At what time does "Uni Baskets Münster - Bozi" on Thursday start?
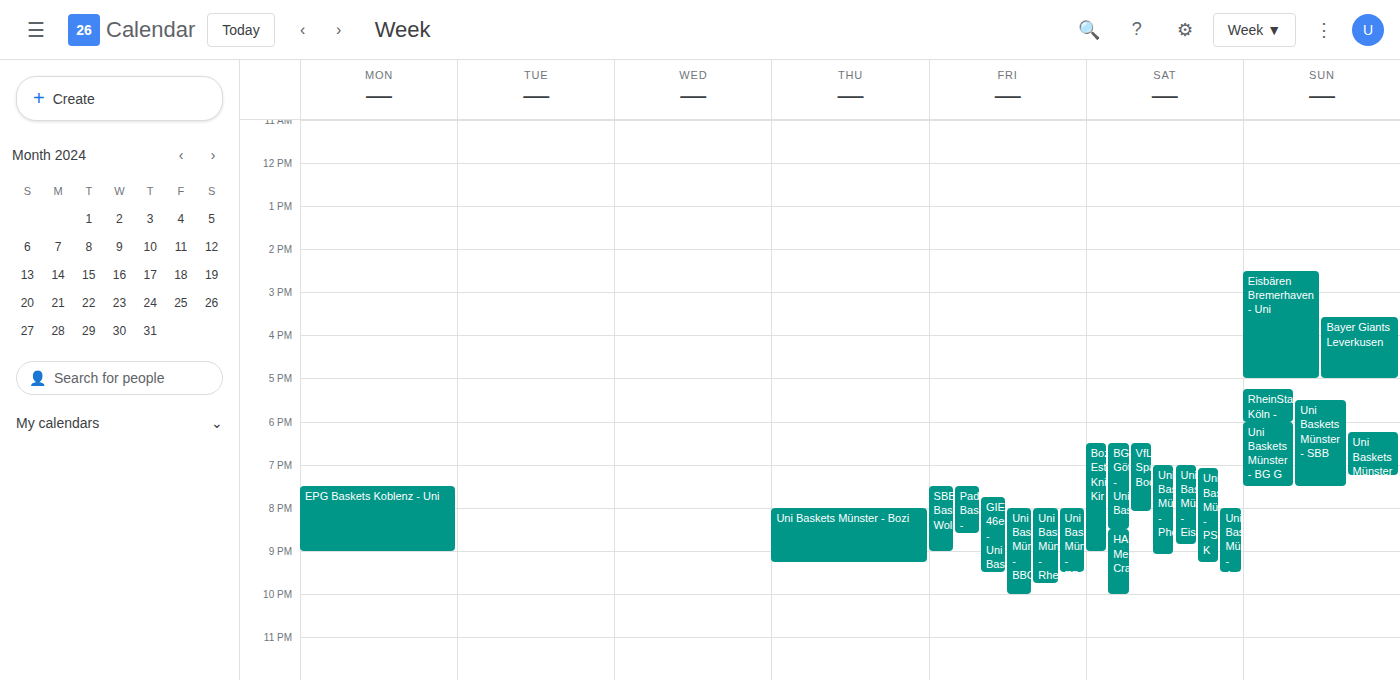
8:00 PM